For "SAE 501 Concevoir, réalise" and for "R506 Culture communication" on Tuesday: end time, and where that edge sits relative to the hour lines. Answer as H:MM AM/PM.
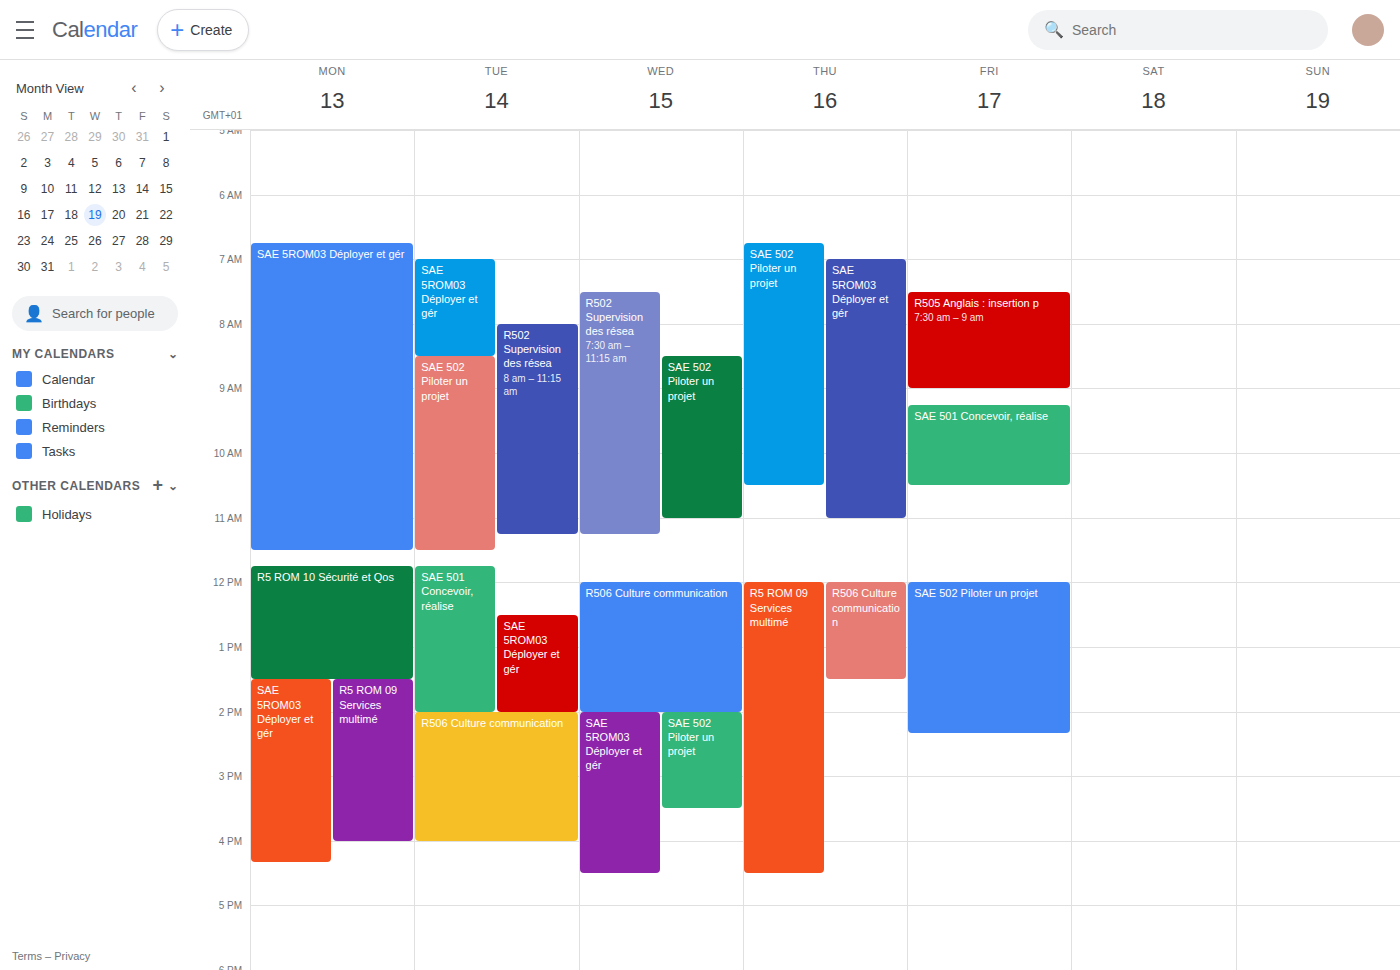
"SAE 501 Concevoir, réalise": 2:00 PM, exactly on the 2 PM line. "R506 Culture communication": 4:00 PM, exactly on the 4 PM line.